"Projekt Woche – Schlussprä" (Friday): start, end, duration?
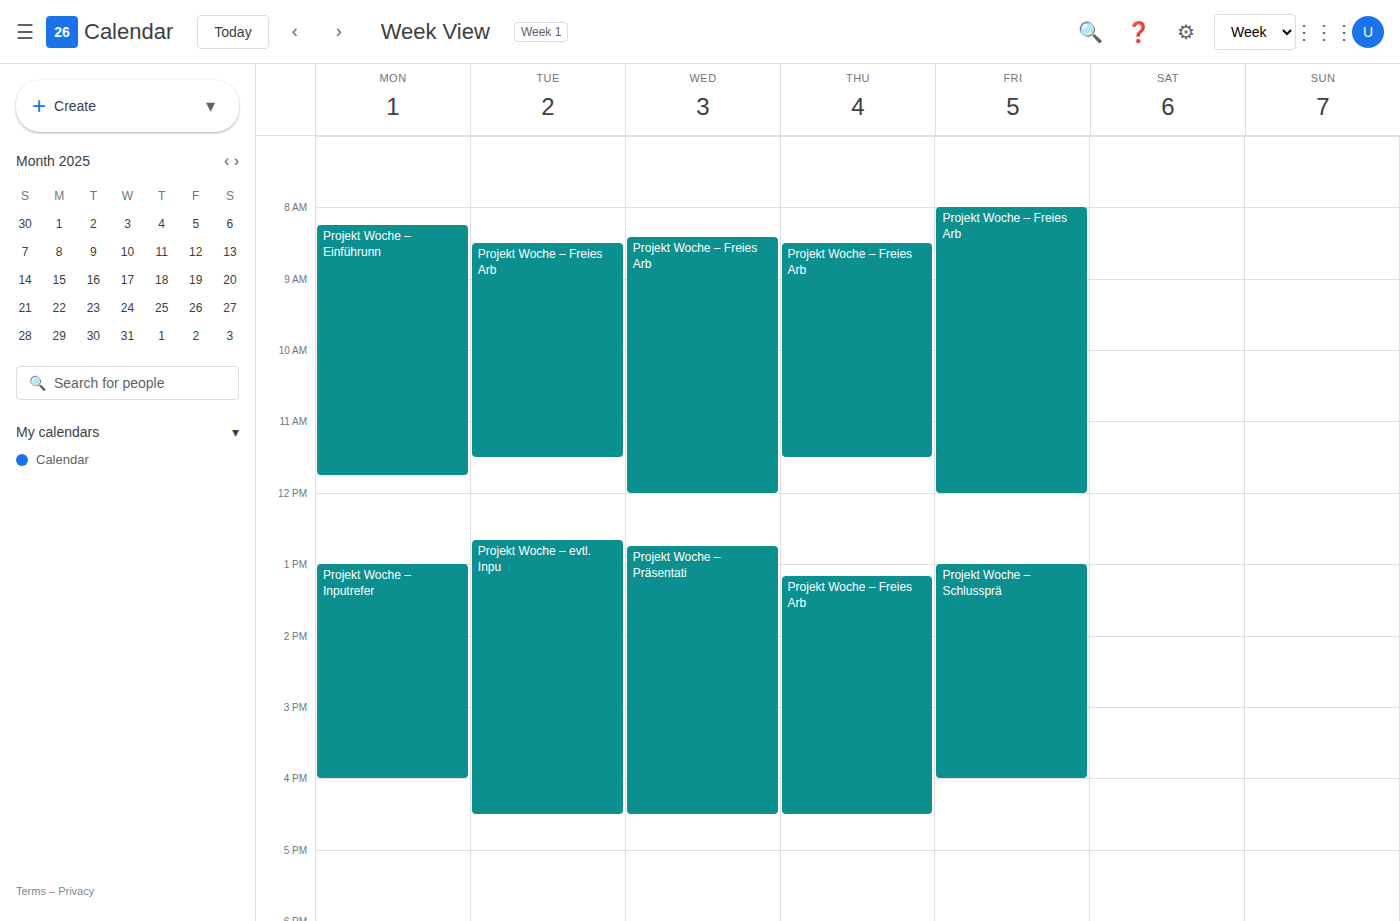
1:00 PM to 4:00 PM, 3 hours